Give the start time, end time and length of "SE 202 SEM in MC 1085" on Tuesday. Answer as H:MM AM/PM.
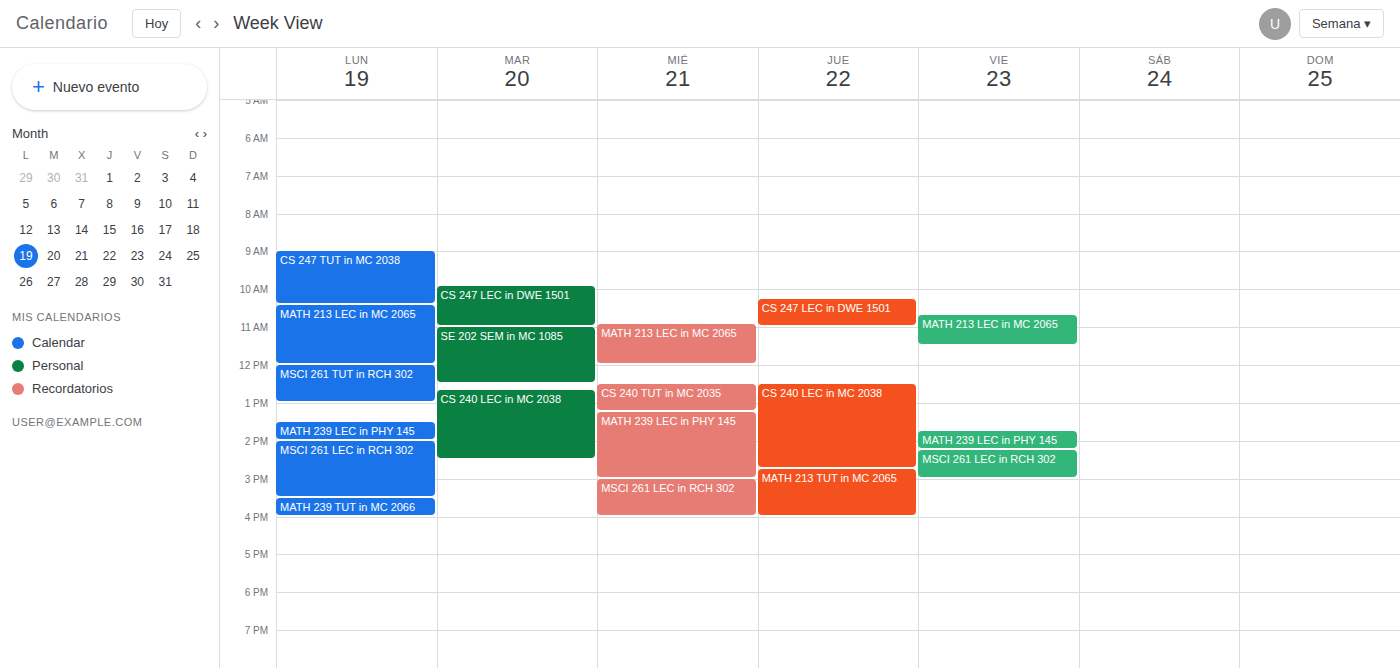
11:00 AM to 12:30 PM, 1 hour 30 minutes